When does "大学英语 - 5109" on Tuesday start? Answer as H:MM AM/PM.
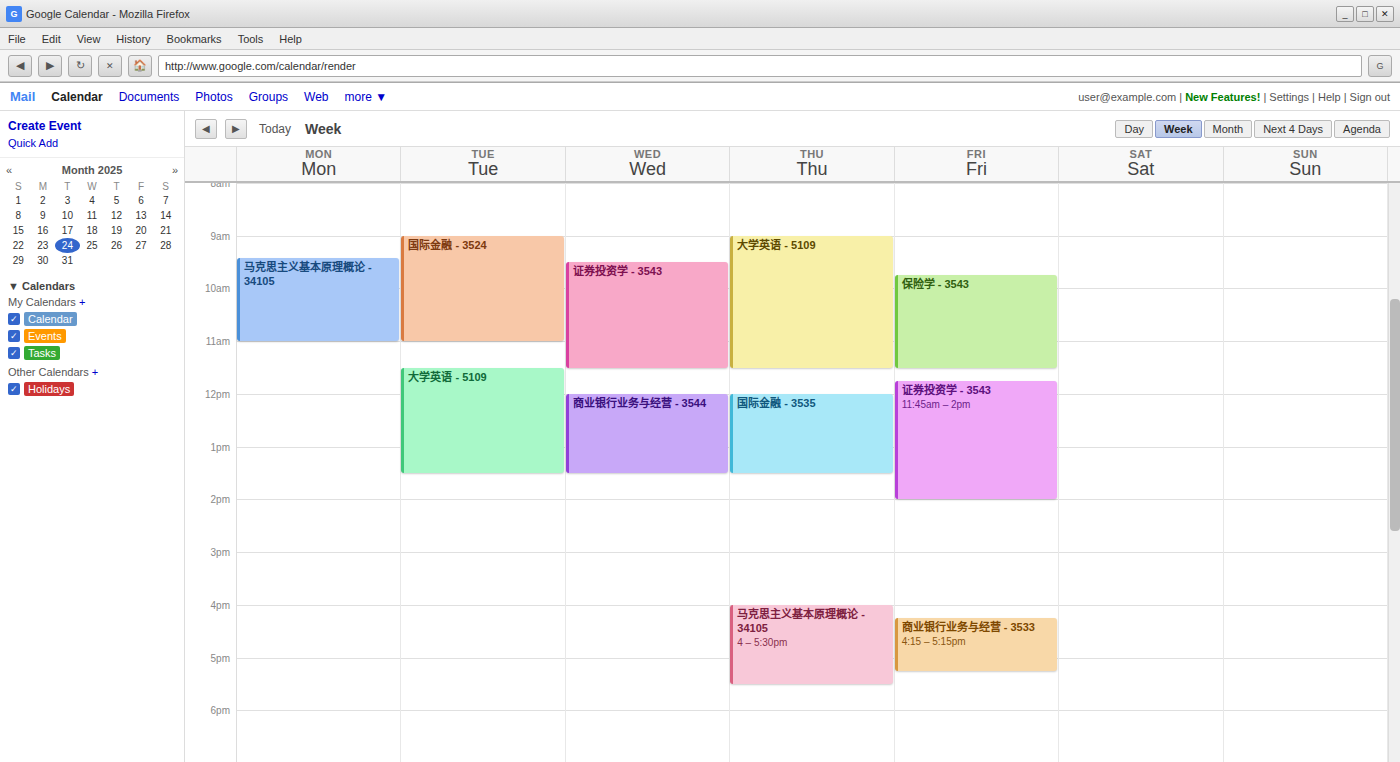
11:30 AM